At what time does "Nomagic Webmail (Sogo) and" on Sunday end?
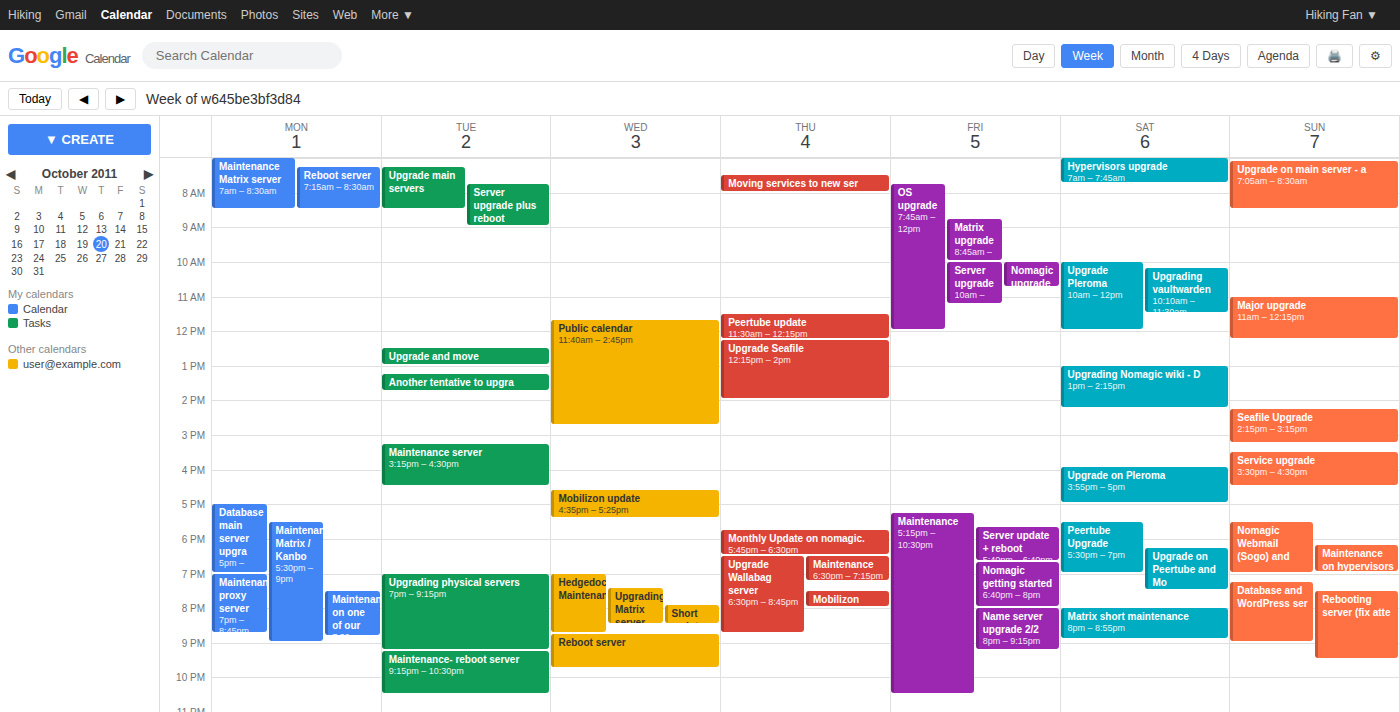
19:00